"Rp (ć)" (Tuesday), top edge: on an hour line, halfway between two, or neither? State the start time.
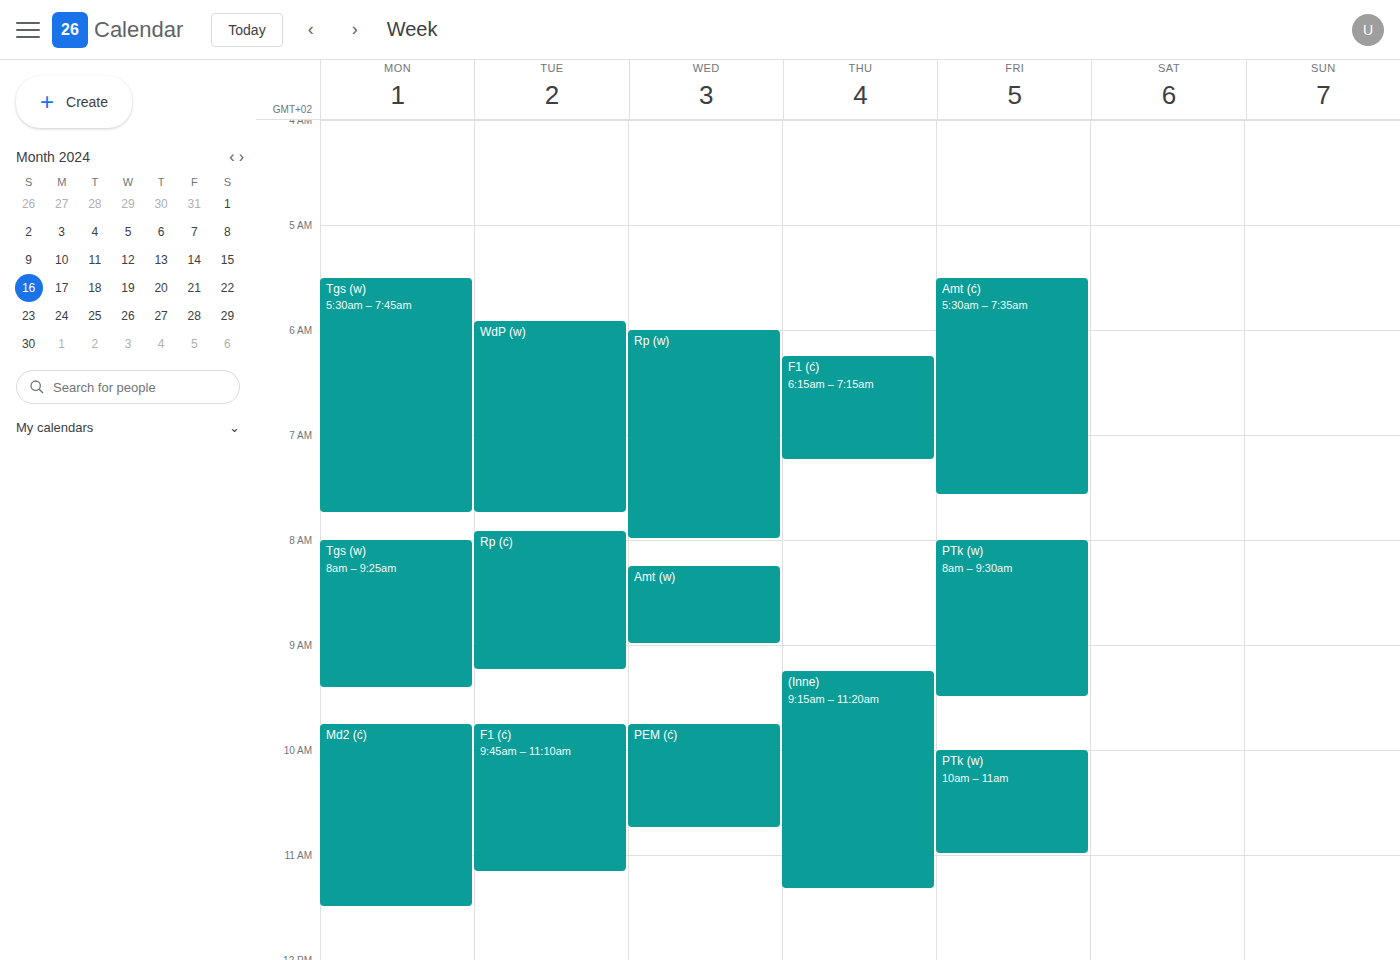
7:55 AM -- neither: 55 minutes below the 7 AM line and 5 minutes above the 8 AM line.